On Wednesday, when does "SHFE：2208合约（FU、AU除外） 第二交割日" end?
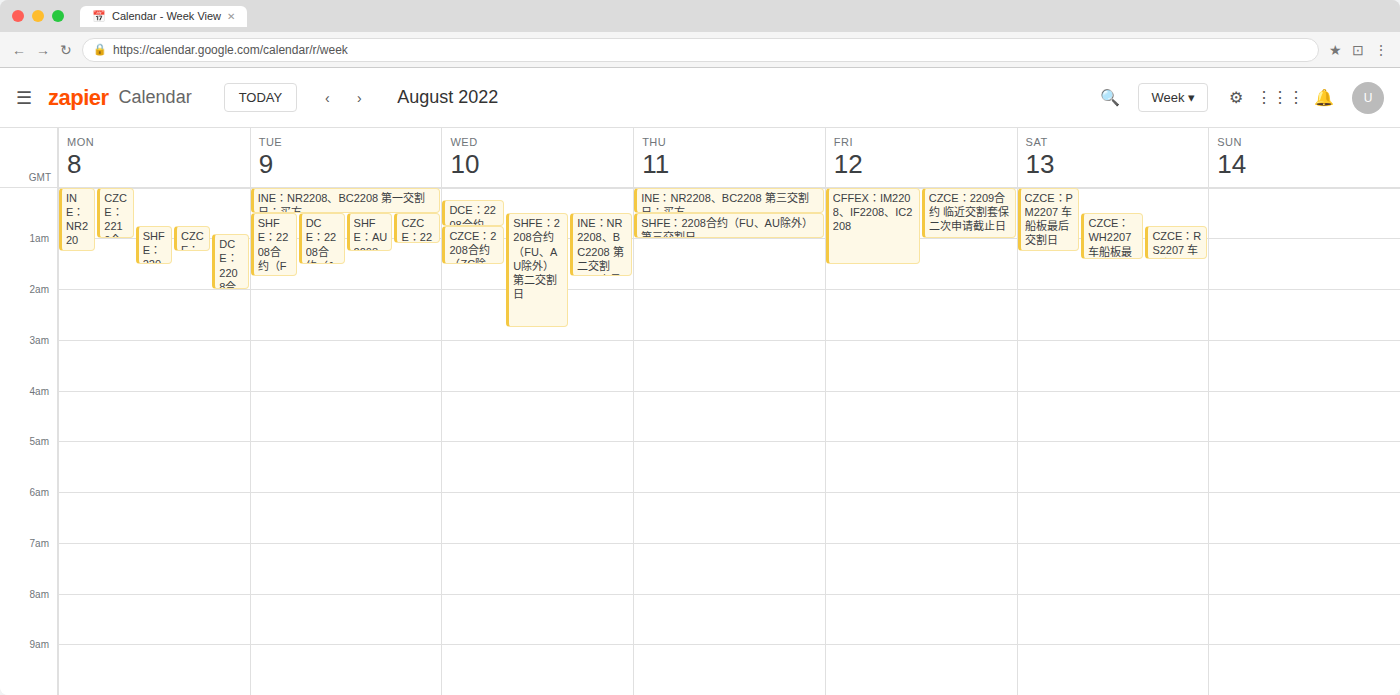
2:45 AM